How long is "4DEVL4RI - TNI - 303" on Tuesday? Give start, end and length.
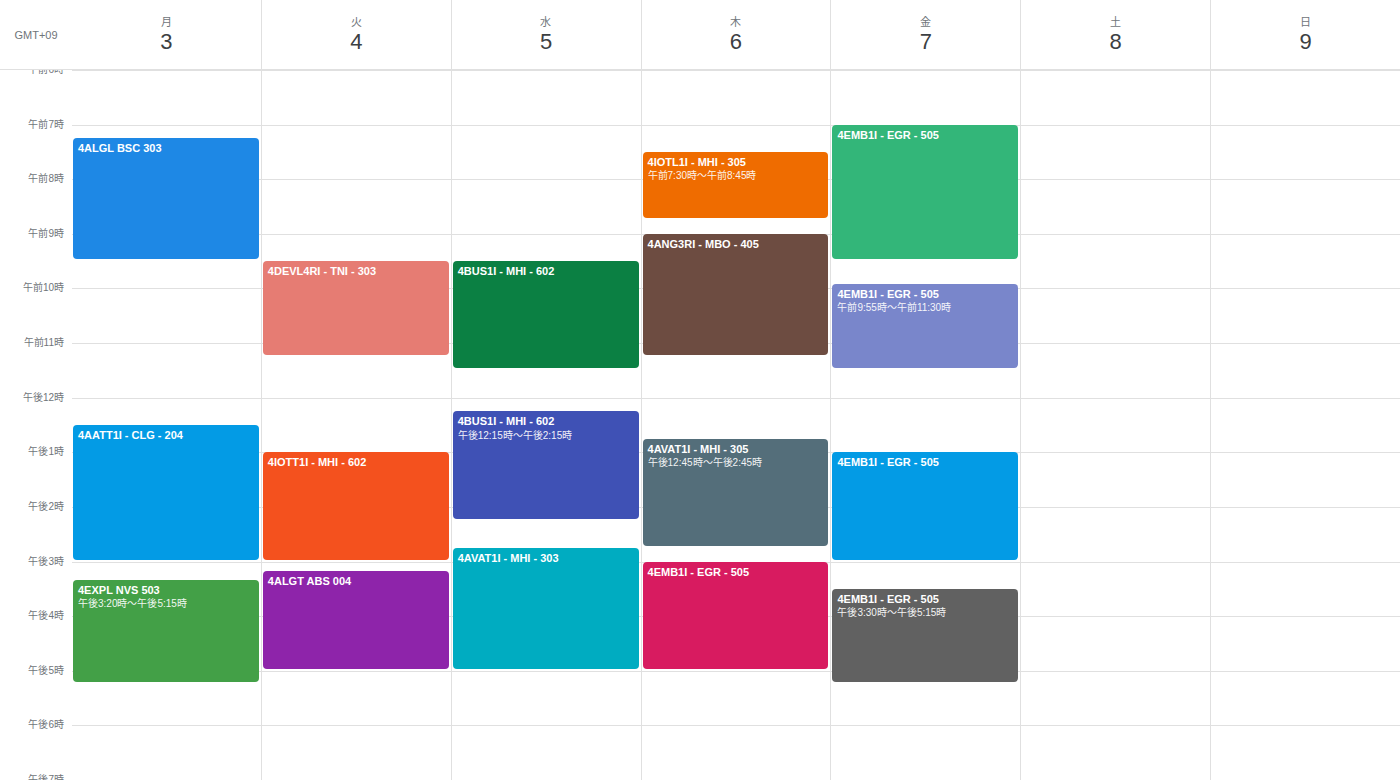
9:30 AM to 11:15 AM, 1 hour 45 minutes